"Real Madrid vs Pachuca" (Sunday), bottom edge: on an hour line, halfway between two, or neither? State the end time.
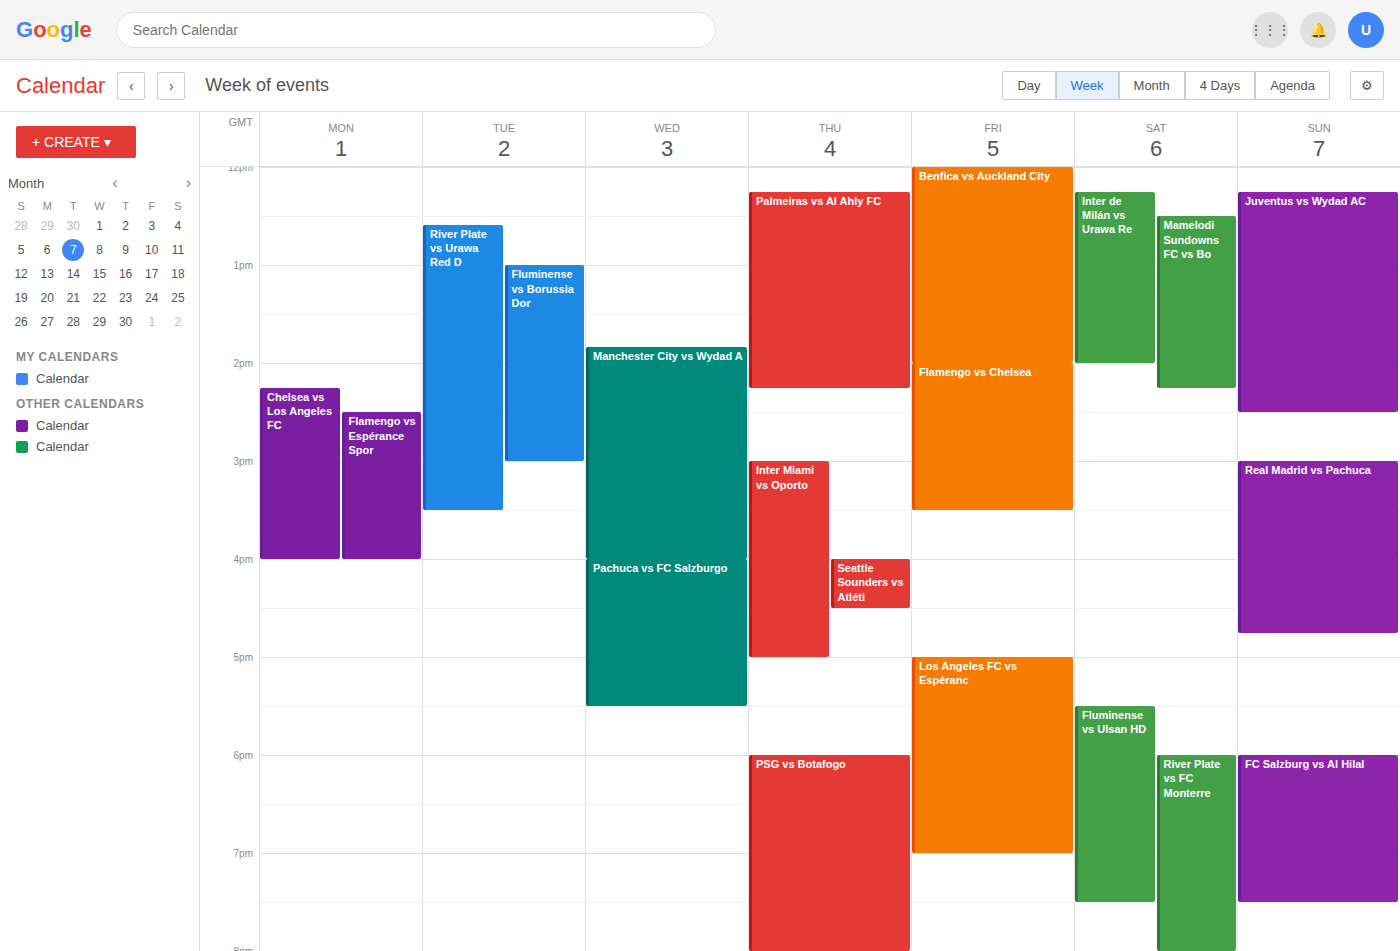
4:45 PM -- neither: three quarters of the way from the 4 PM line to the 5 PM line.